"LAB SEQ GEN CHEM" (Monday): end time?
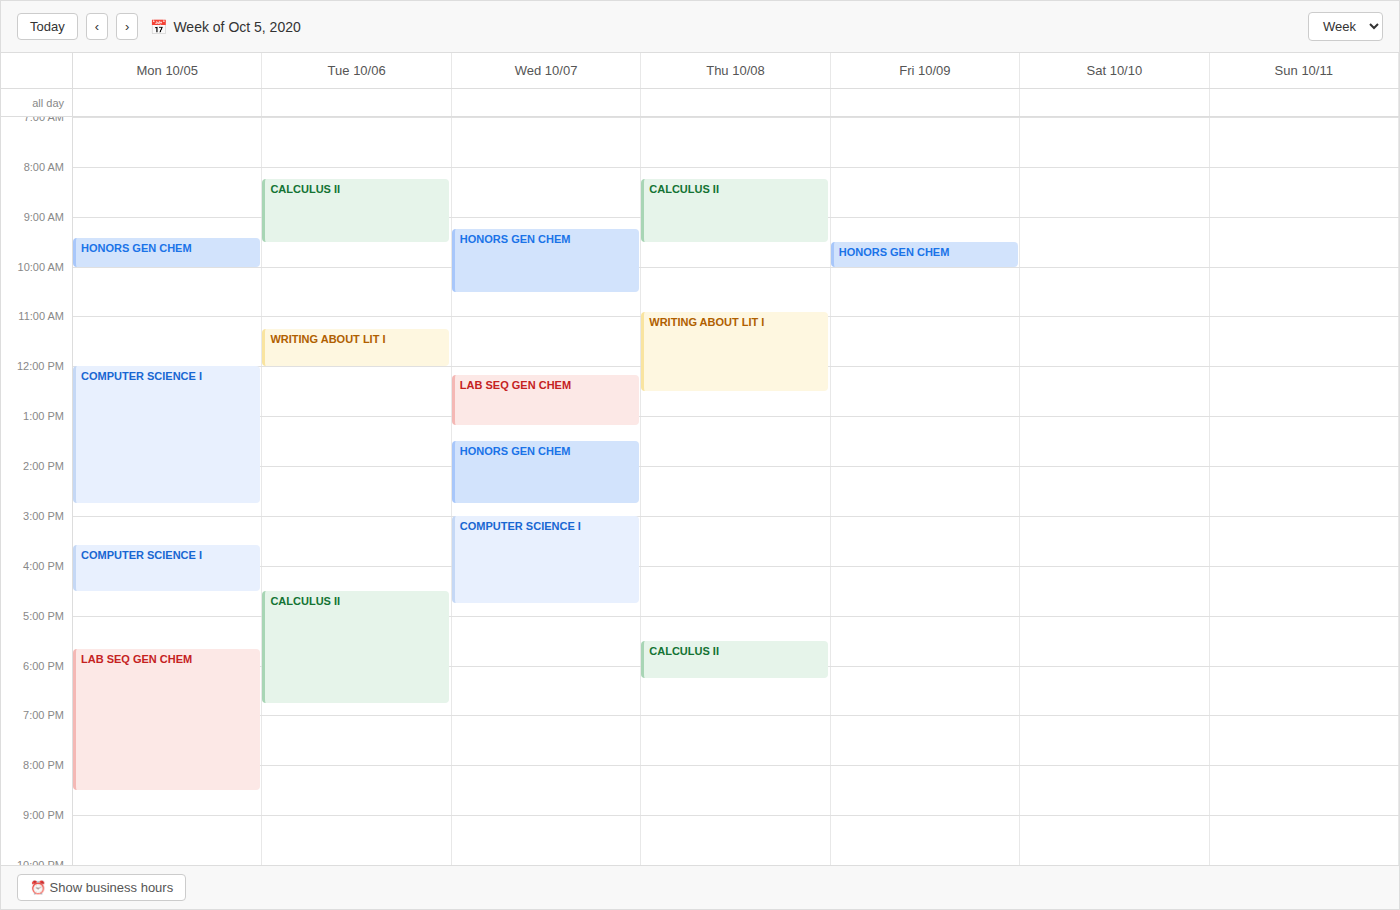
8:30 PM